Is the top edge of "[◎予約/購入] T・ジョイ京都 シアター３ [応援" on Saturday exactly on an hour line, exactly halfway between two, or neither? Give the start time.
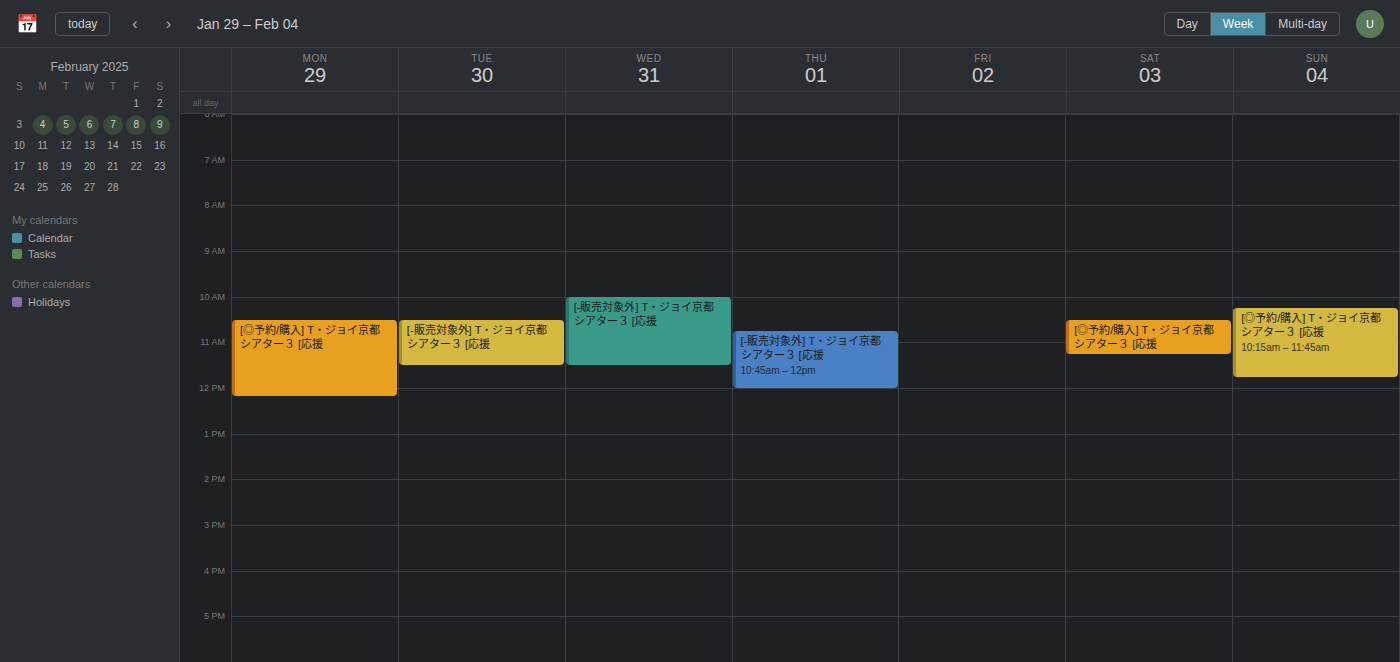
10:30 -- halfway between the 10:00 and 11:00 lines.